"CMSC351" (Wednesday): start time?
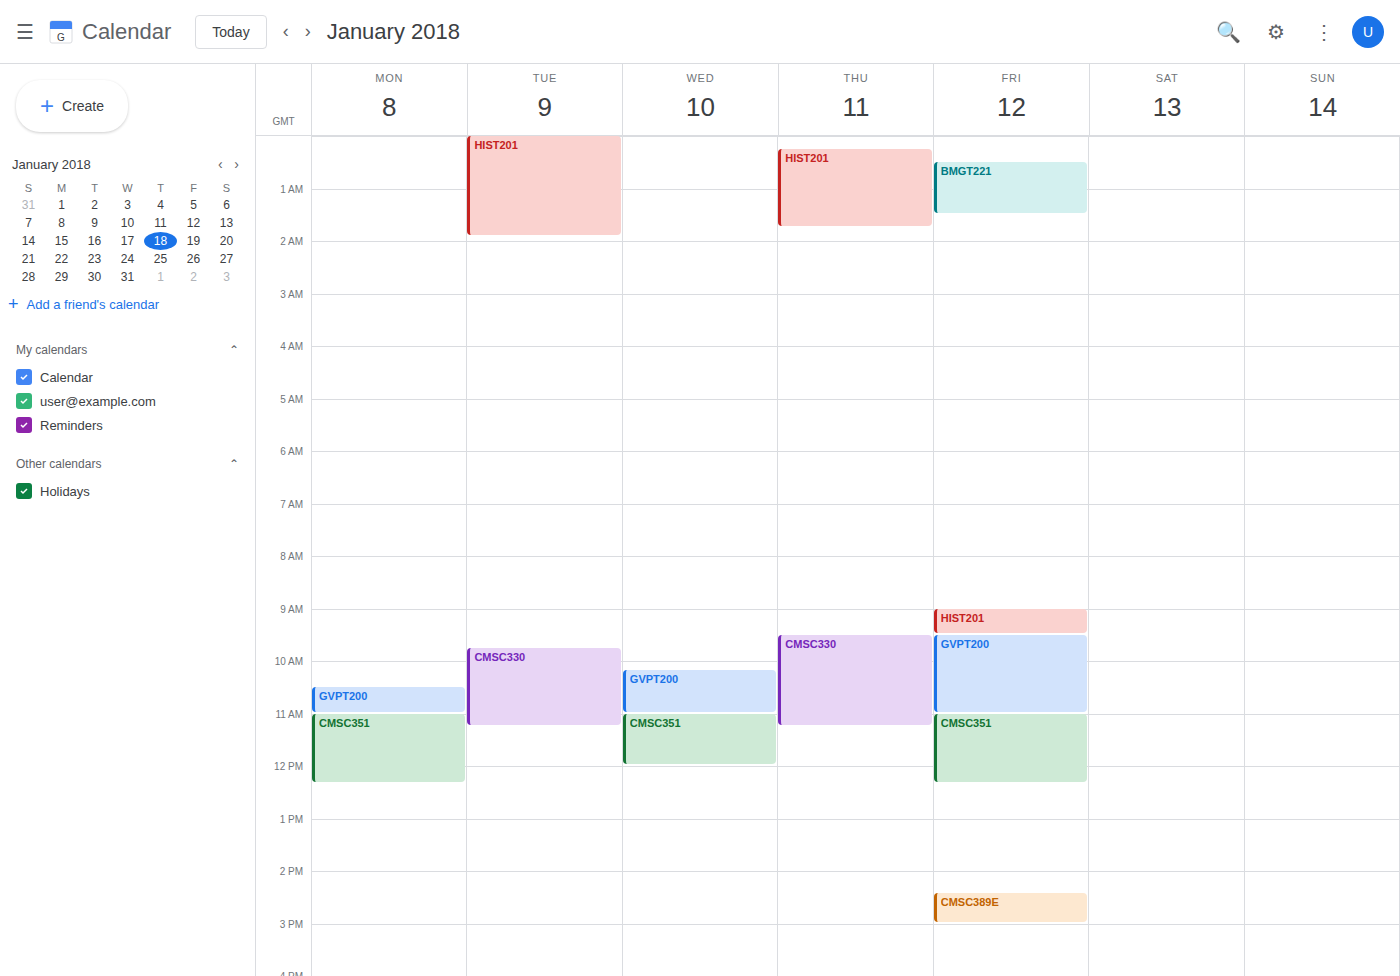
11:00 AM